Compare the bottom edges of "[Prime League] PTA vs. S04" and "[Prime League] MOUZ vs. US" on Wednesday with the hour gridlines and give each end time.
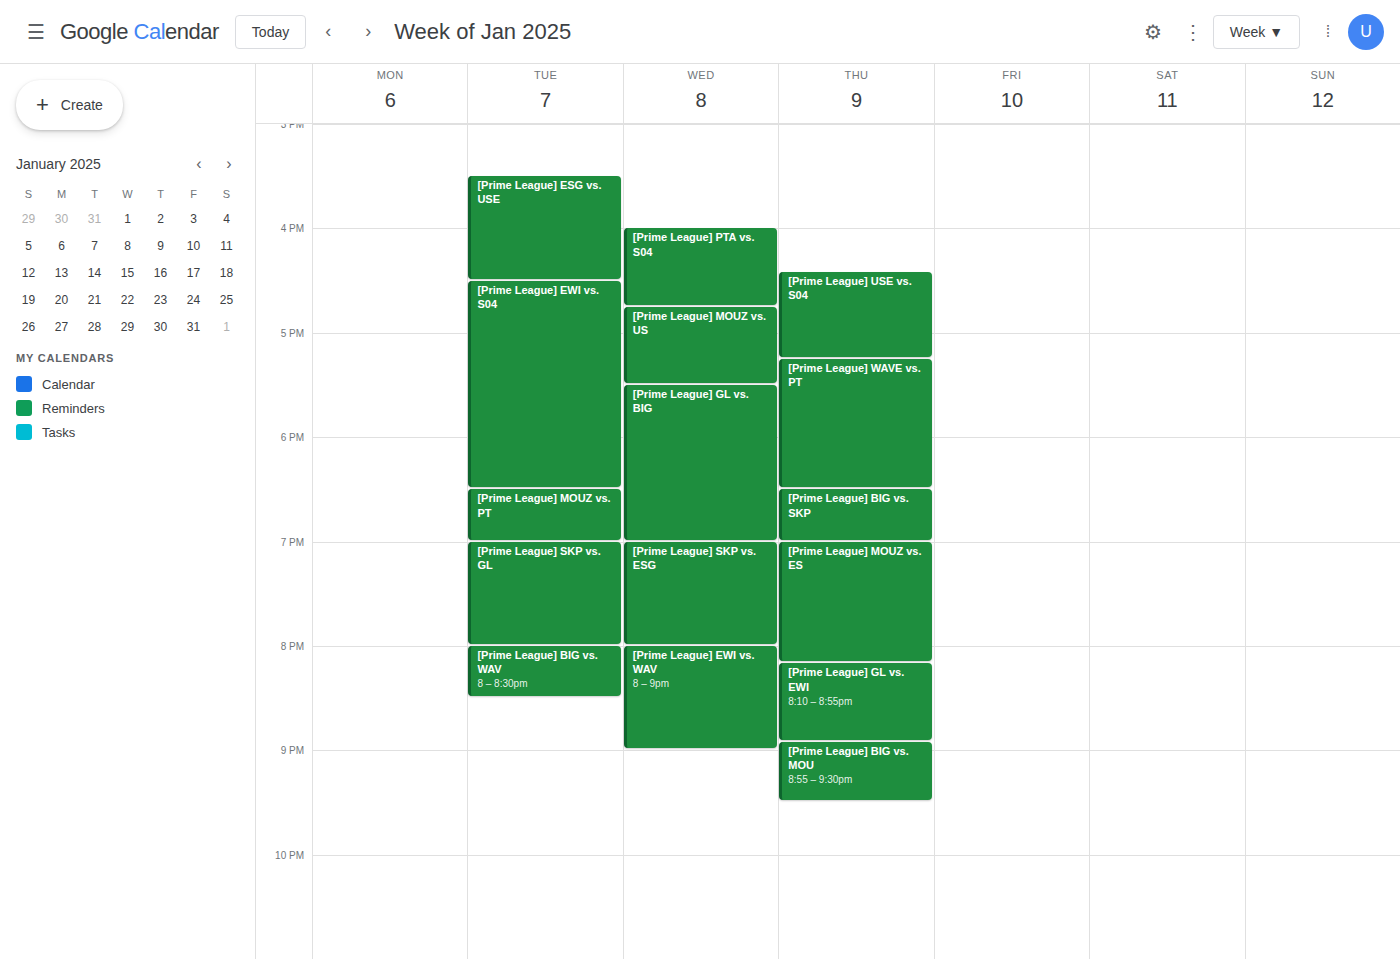
"[Prime League] PTA vs. S04": 4:45 PM, neither: three quarters of the way from the 4 PM line to the 5 PM line. "[Prime League] MOUZ vs. US": 5:30 PM, halfway between the 5 PM and 6 PM lines.